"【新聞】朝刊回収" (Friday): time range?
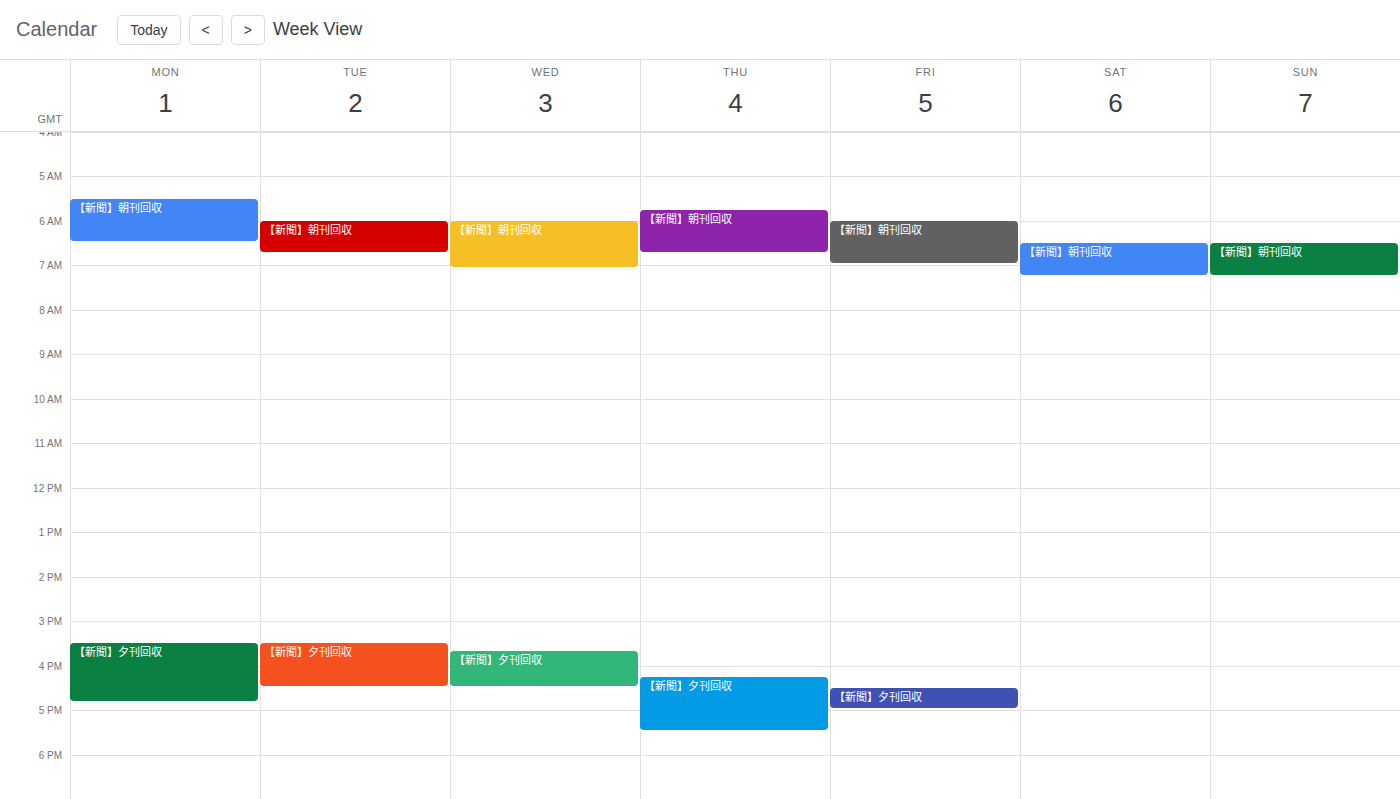
6:00 AM to 7:00 AM